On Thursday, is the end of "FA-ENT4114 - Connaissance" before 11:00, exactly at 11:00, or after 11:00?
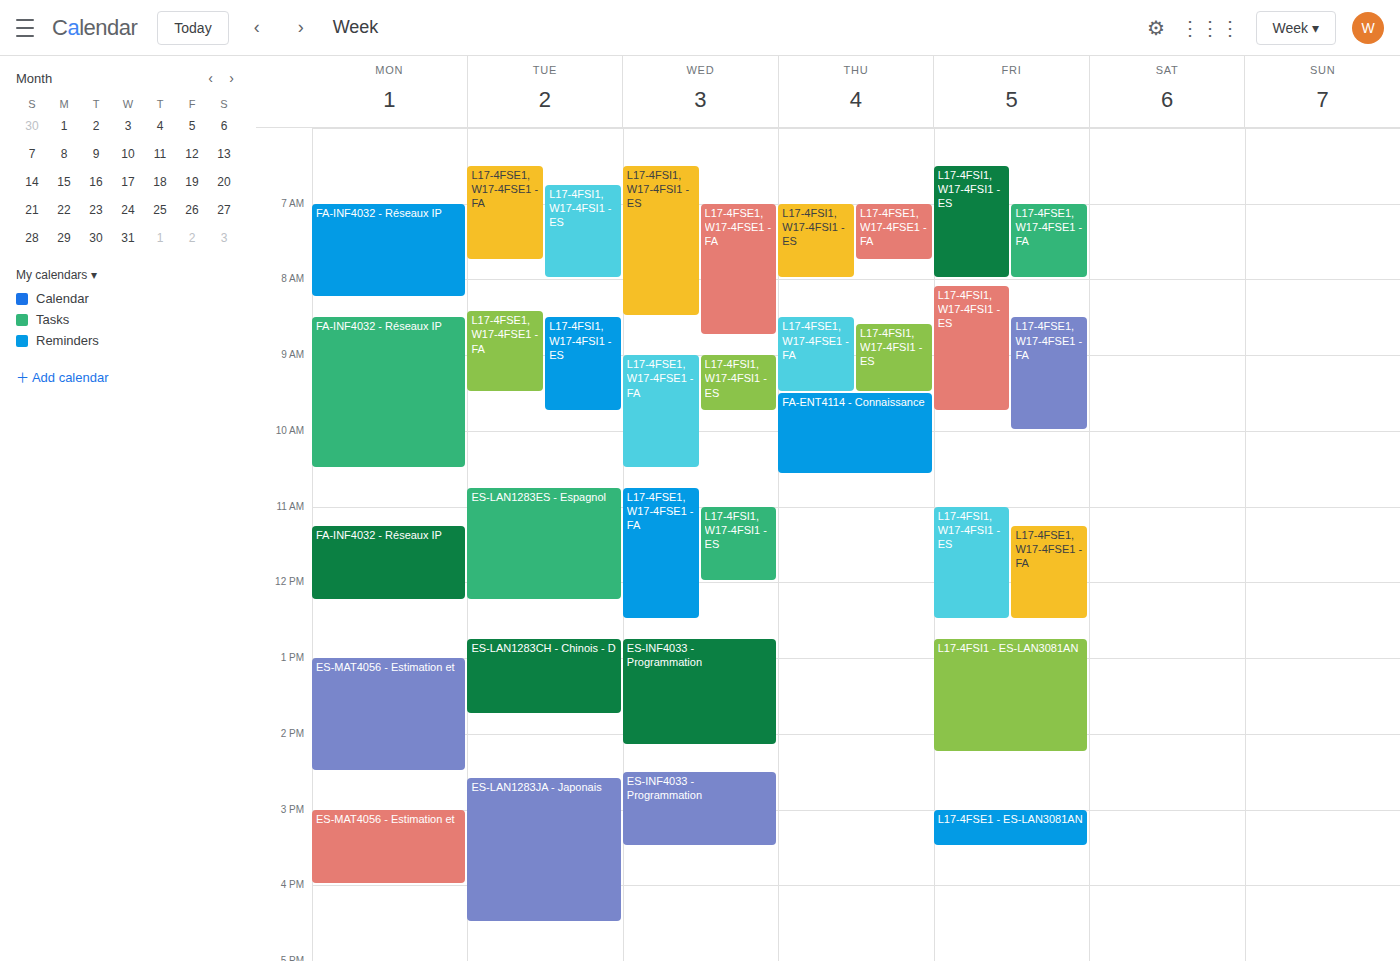
10:35 -- before 11:00, 25 minutes above the 11:00 line.